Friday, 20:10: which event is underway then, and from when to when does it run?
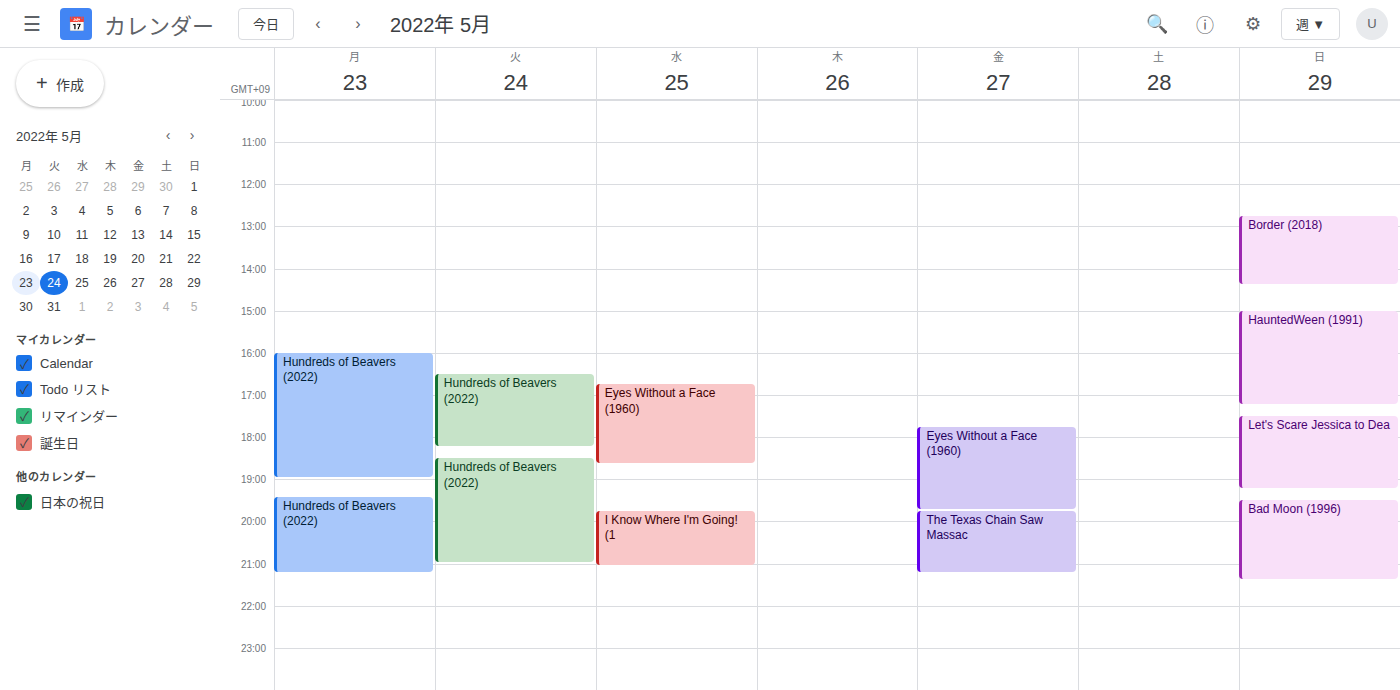
"The Texas Chain Saw Massac", 19:45 to 21:15